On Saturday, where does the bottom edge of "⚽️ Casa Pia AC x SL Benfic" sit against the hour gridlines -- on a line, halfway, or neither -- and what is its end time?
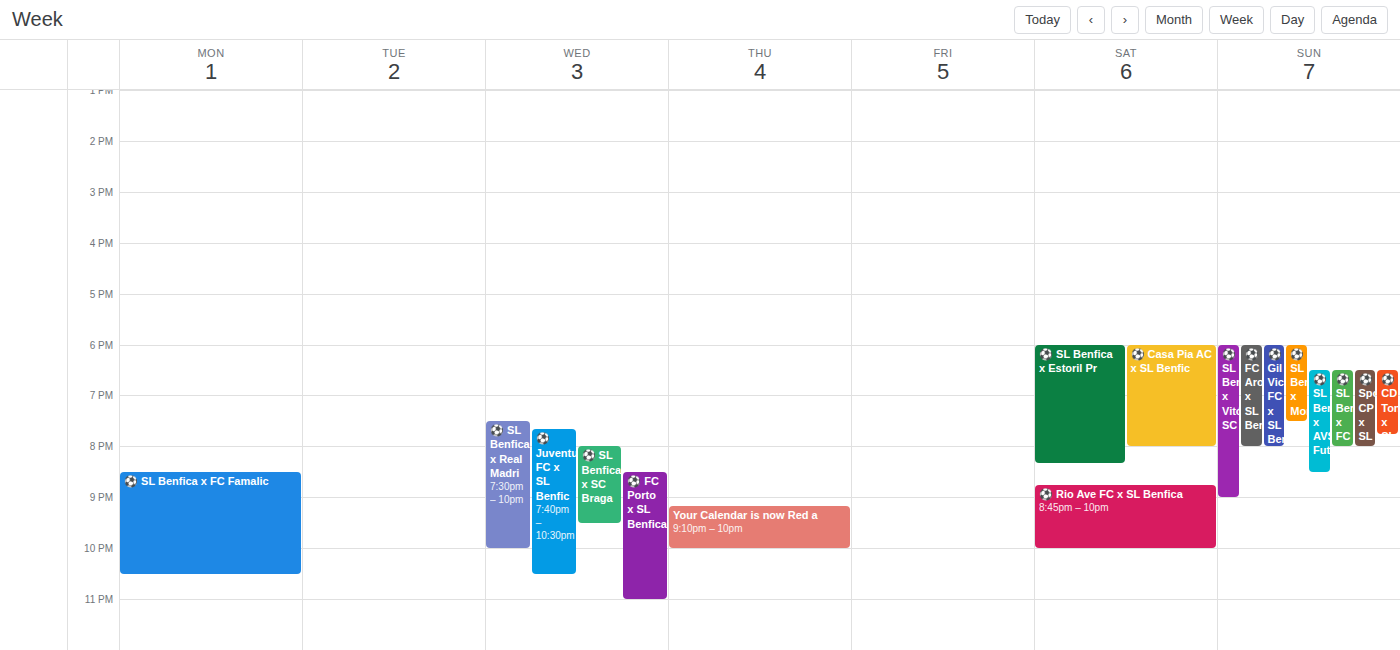
8:00 PM -- exactly on the 8 PM line.